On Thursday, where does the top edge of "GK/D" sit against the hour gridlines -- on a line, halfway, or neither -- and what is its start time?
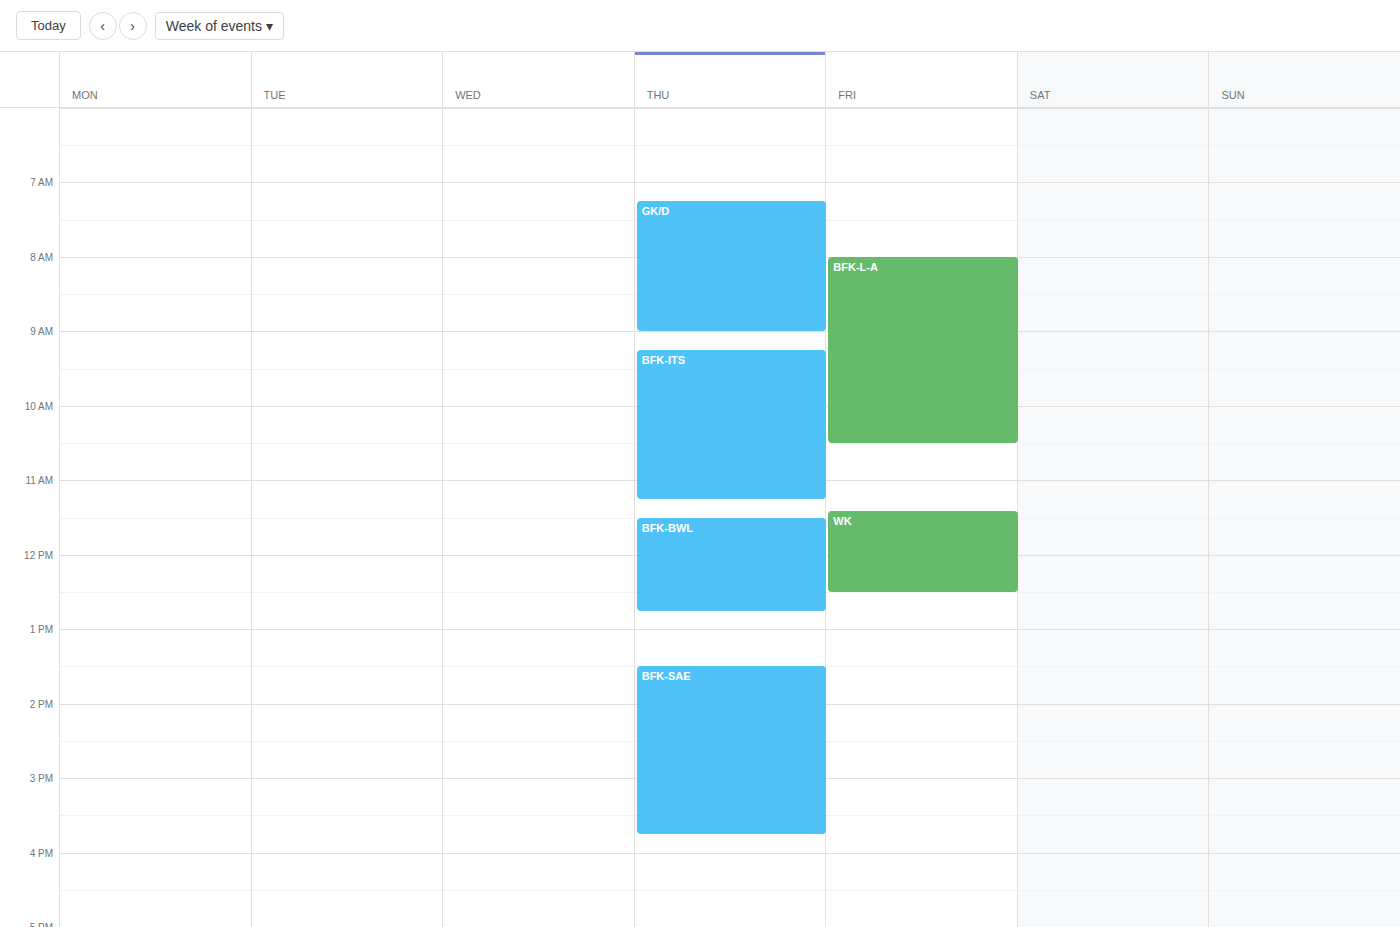
7:15 AM -- neither: a quarter of the way from the 7 AM line to the 8 AM line.